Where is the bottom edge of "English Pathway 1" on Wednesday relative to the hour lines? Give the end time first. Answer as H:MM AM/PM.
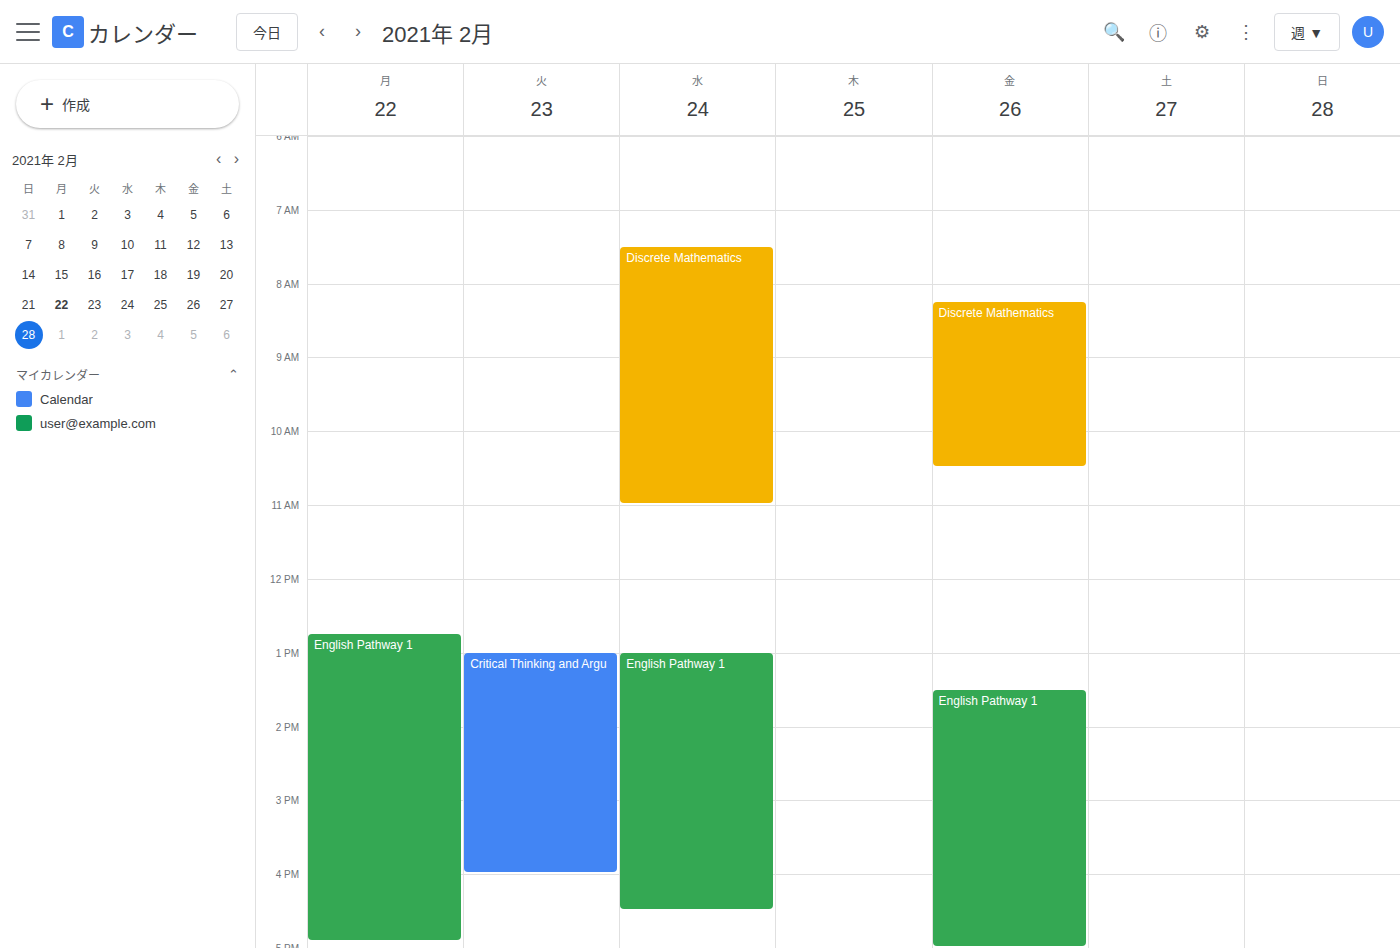
4:30 PM -- halfway between the 4 PM and 5 PM lines.